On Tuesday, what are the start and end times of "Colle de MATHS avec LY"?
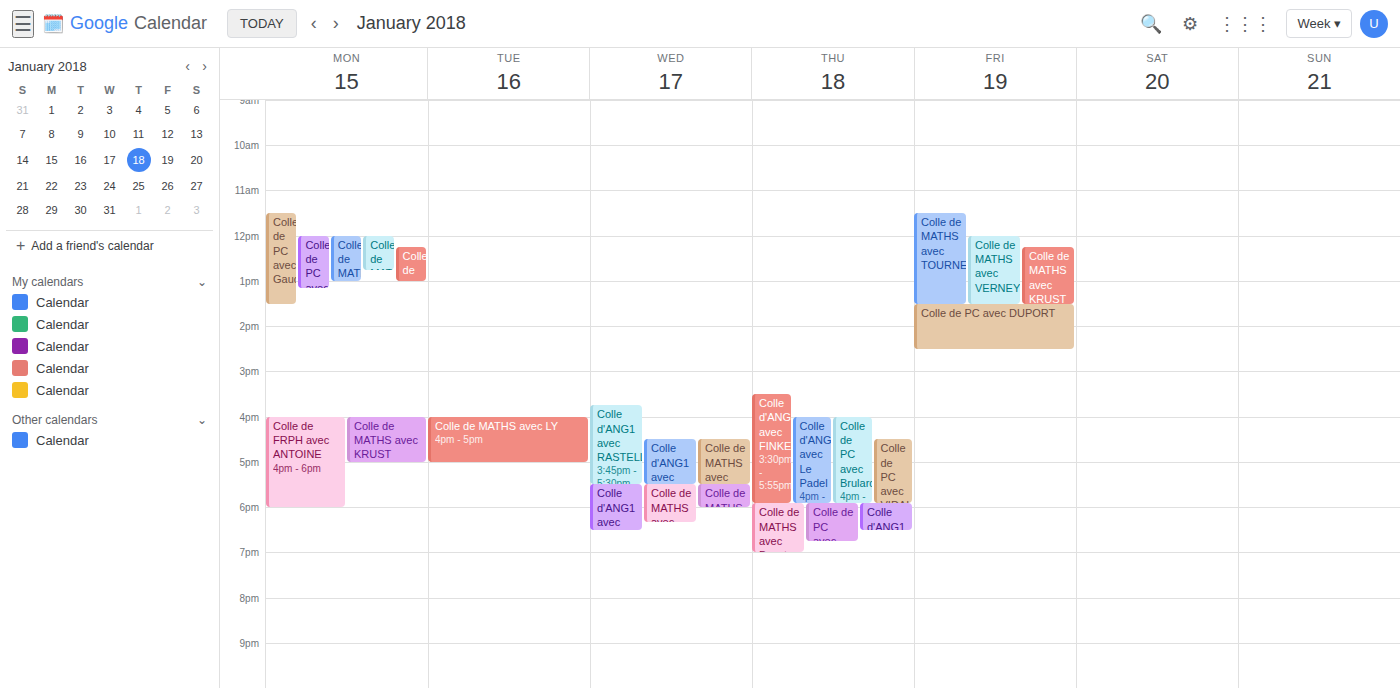
16:00 to 17:00